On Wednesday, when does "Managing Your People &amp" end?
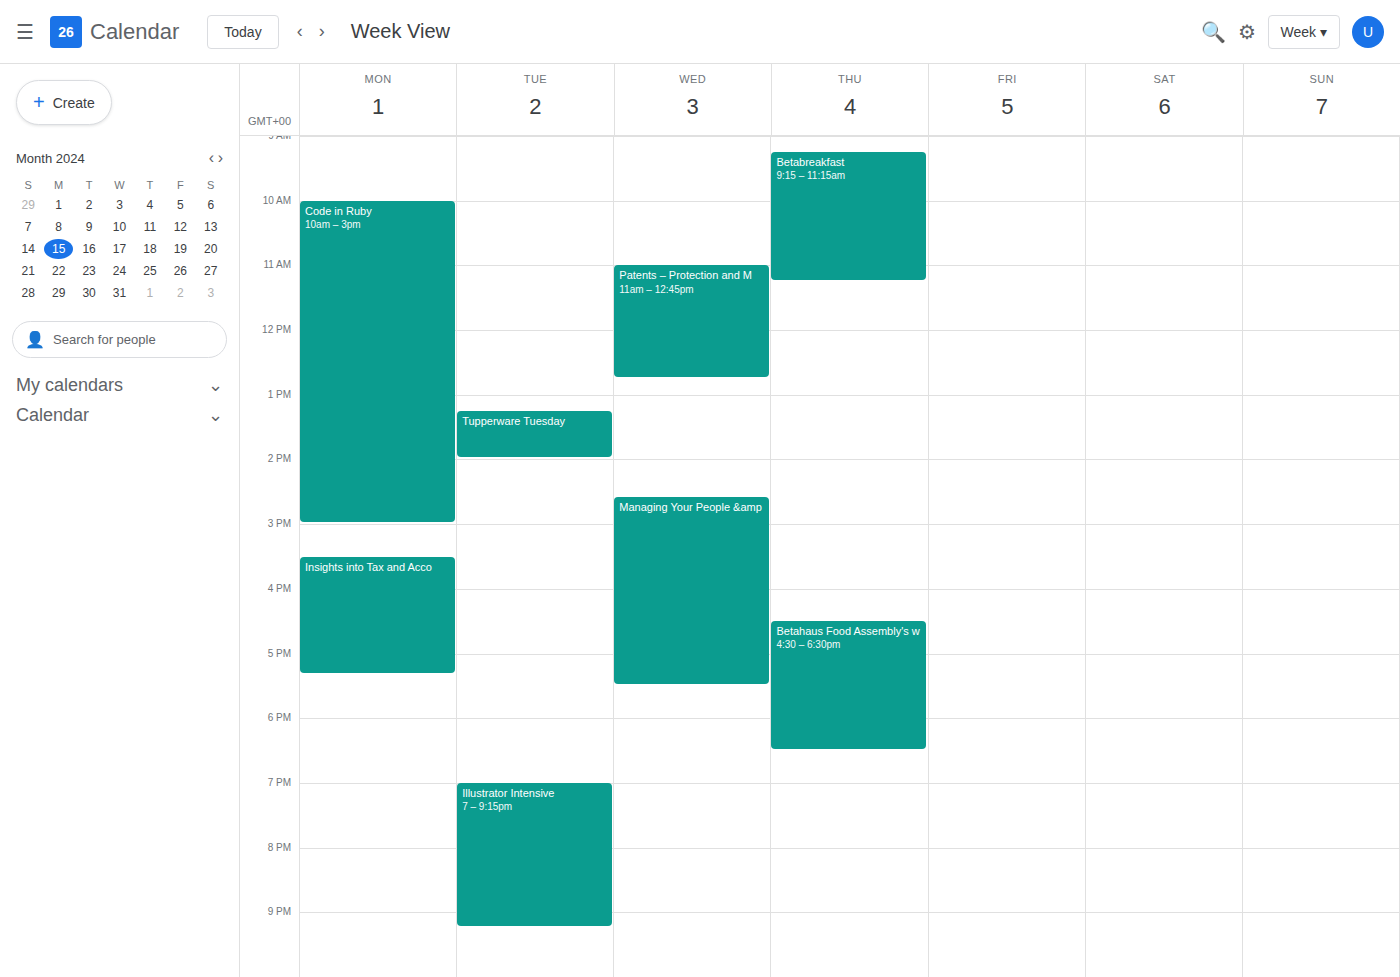
5:30 PM